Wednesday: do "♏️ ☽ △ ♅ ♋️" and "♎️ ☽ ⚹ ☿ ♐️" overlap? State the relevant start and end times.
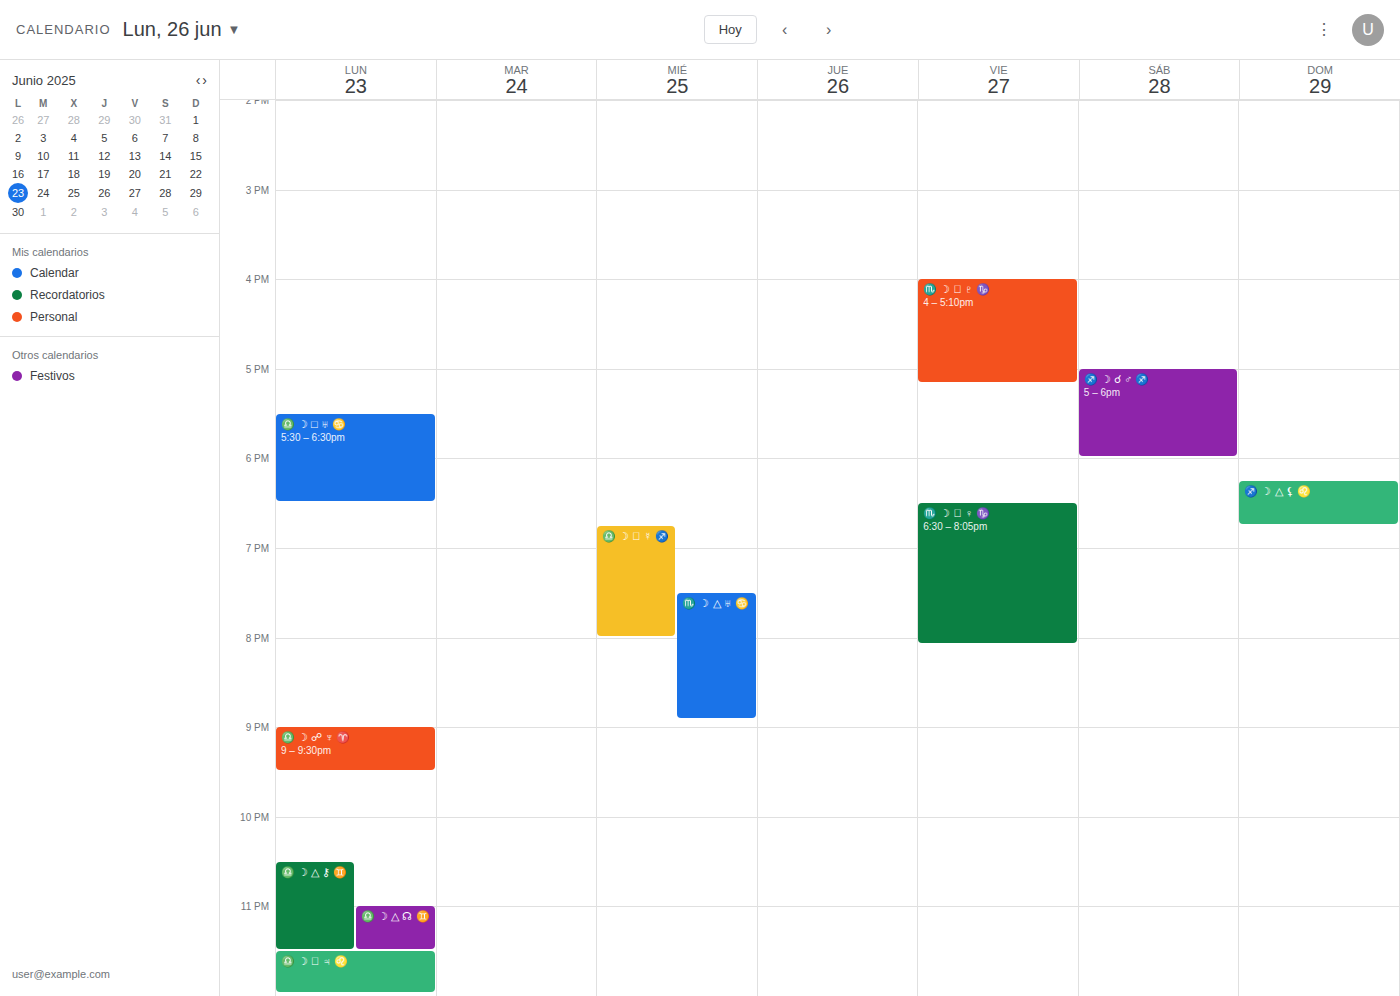
"♏️ ☽ △ ♅ ♋️" starts at 19:30, before "♎️ ☽ ⚹ ☿ ♐️" ends at 20:00 -- they overlap.